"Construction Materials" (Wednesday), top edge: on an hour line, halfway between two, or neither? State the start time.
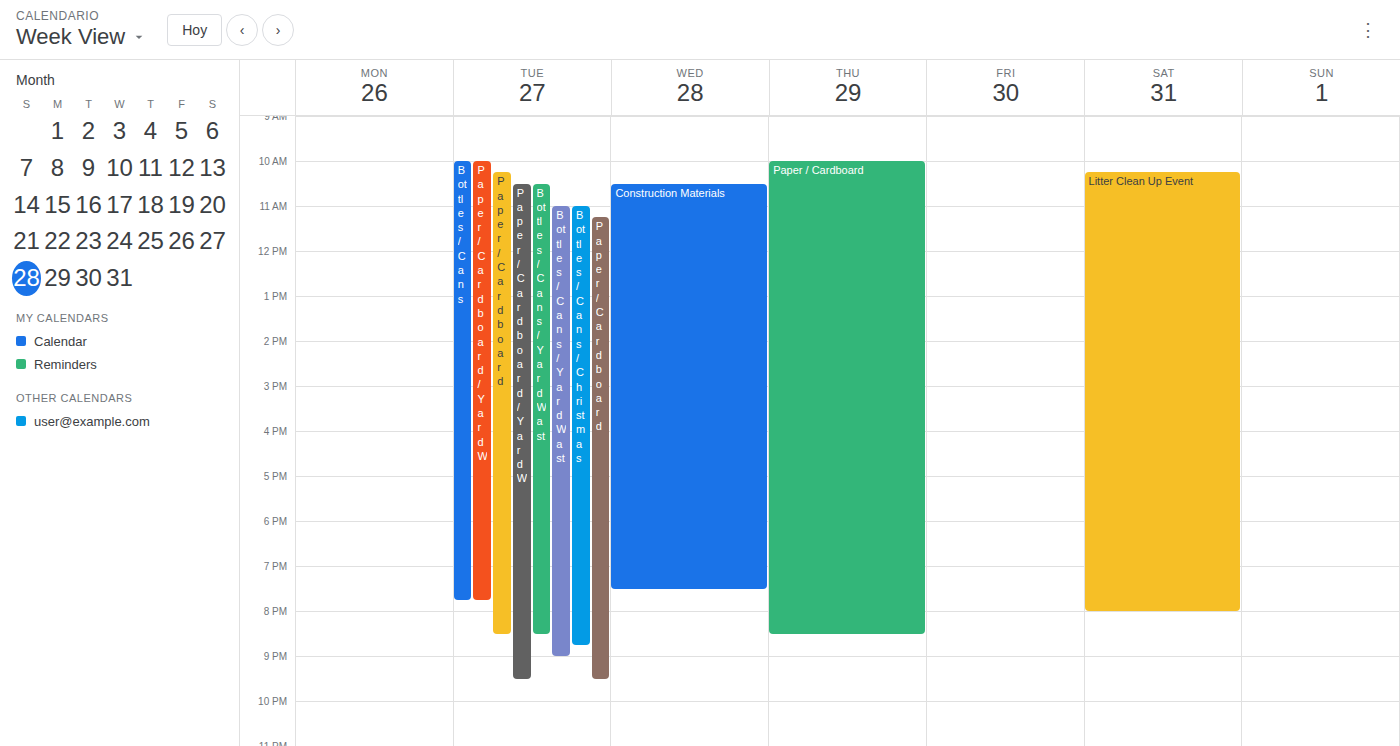
10:30 AM -- halfway between the 10 AM and 11 AM lines.